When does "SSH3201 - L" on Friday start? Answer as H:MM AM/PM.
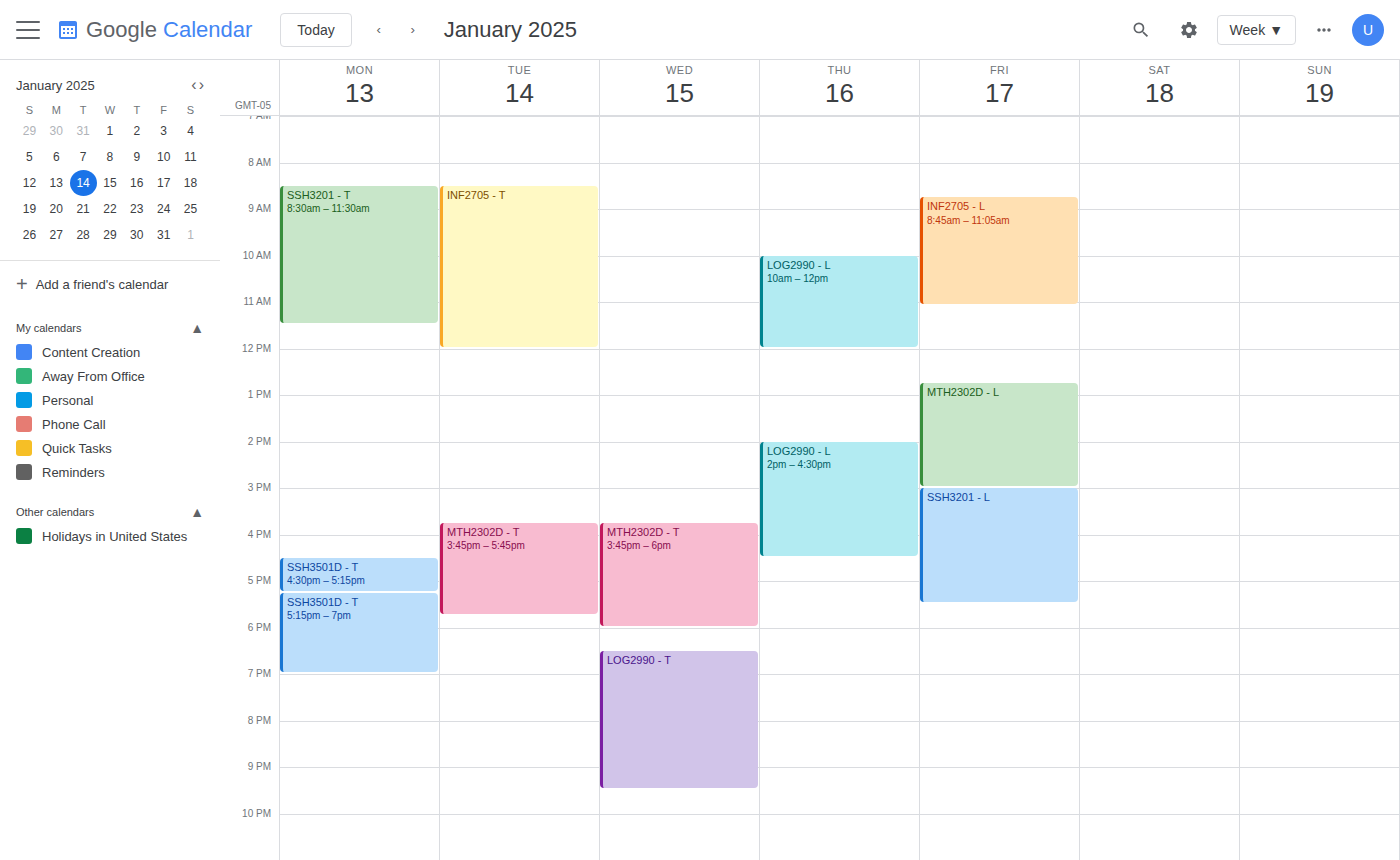
3:00 PM